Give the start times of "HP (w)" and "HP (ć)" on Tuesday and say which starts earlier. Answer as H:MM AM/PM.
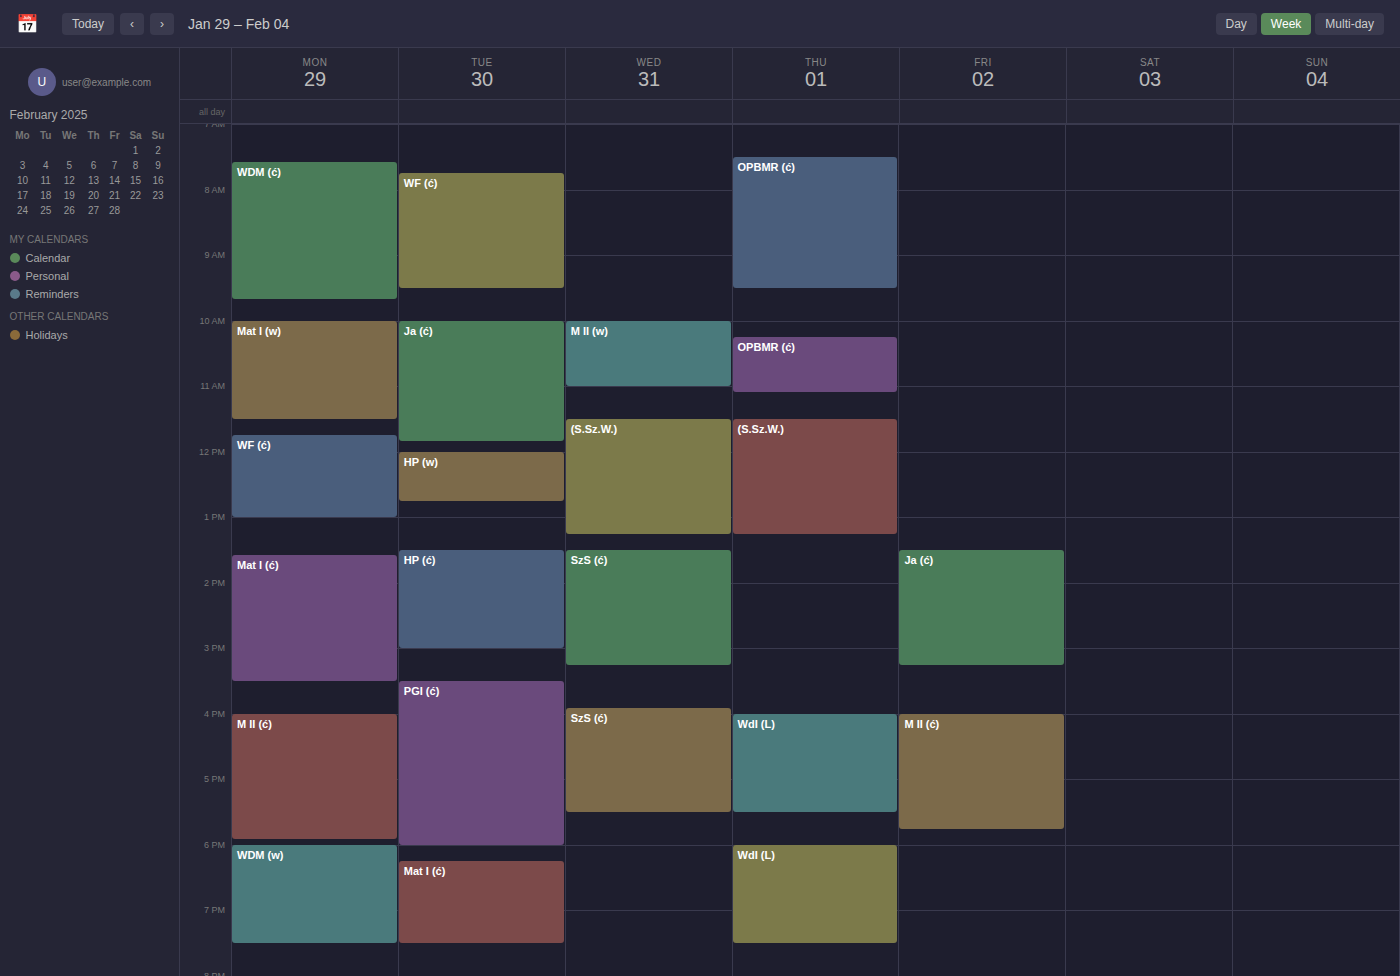
"HP (w)" 12:00 PM; "HP (ć)" 1:30 PM.